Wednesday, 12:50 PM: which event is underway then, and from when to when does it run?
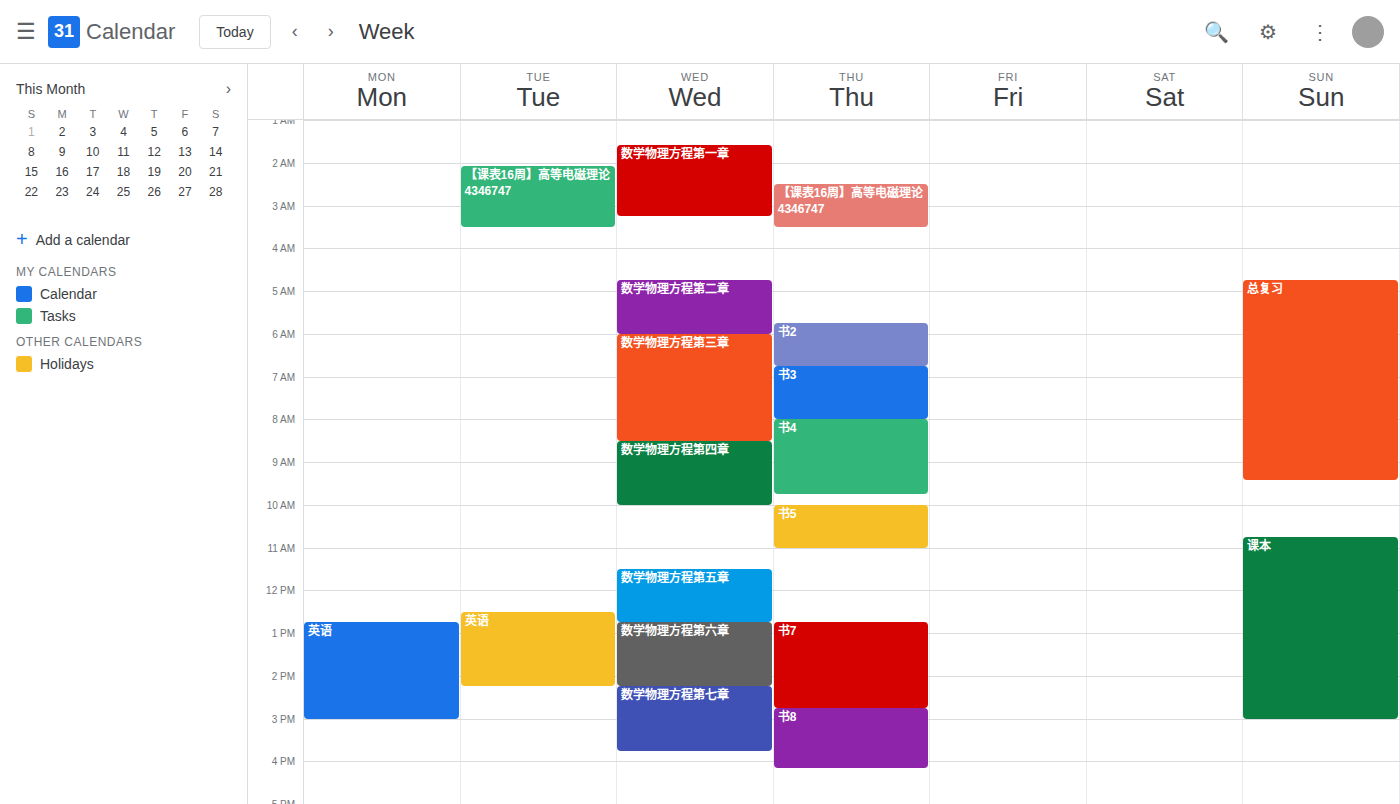
"数学物理方程第六章", 12:45 PM to 2:15 PM